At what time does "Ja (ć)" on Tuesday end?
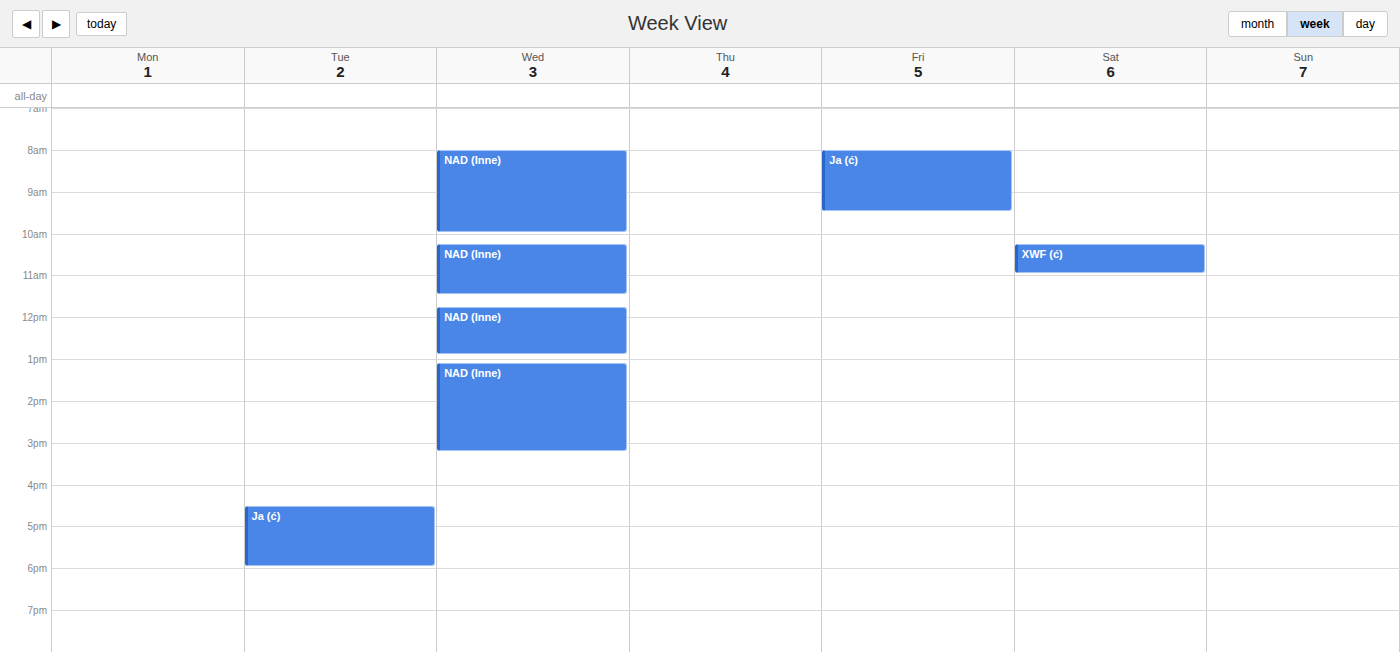
18:00